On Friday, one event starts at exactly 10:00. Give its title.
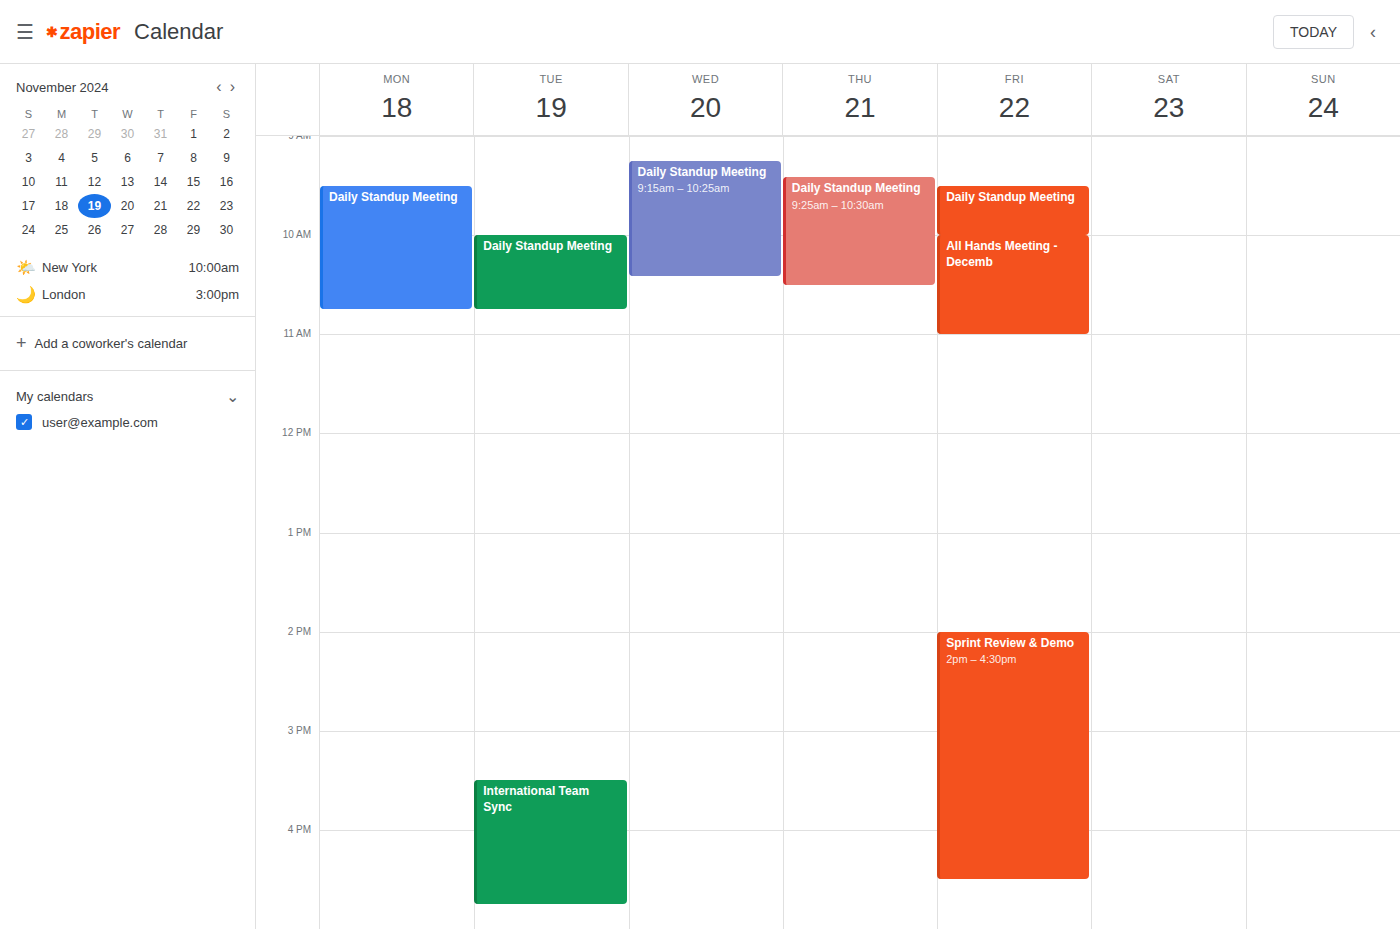
"All Hands Meeting - Decemb"